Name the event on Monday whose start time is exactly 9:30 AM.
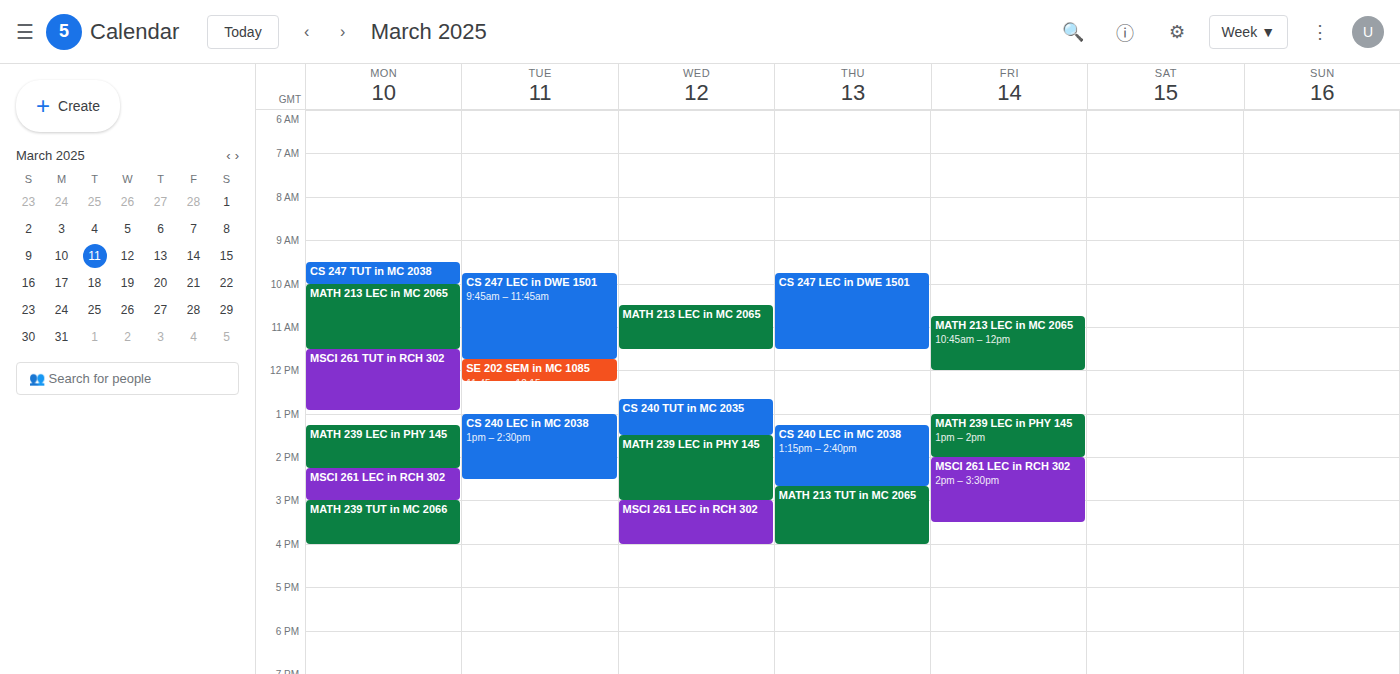
"CS 247 TUT in MC 2038"